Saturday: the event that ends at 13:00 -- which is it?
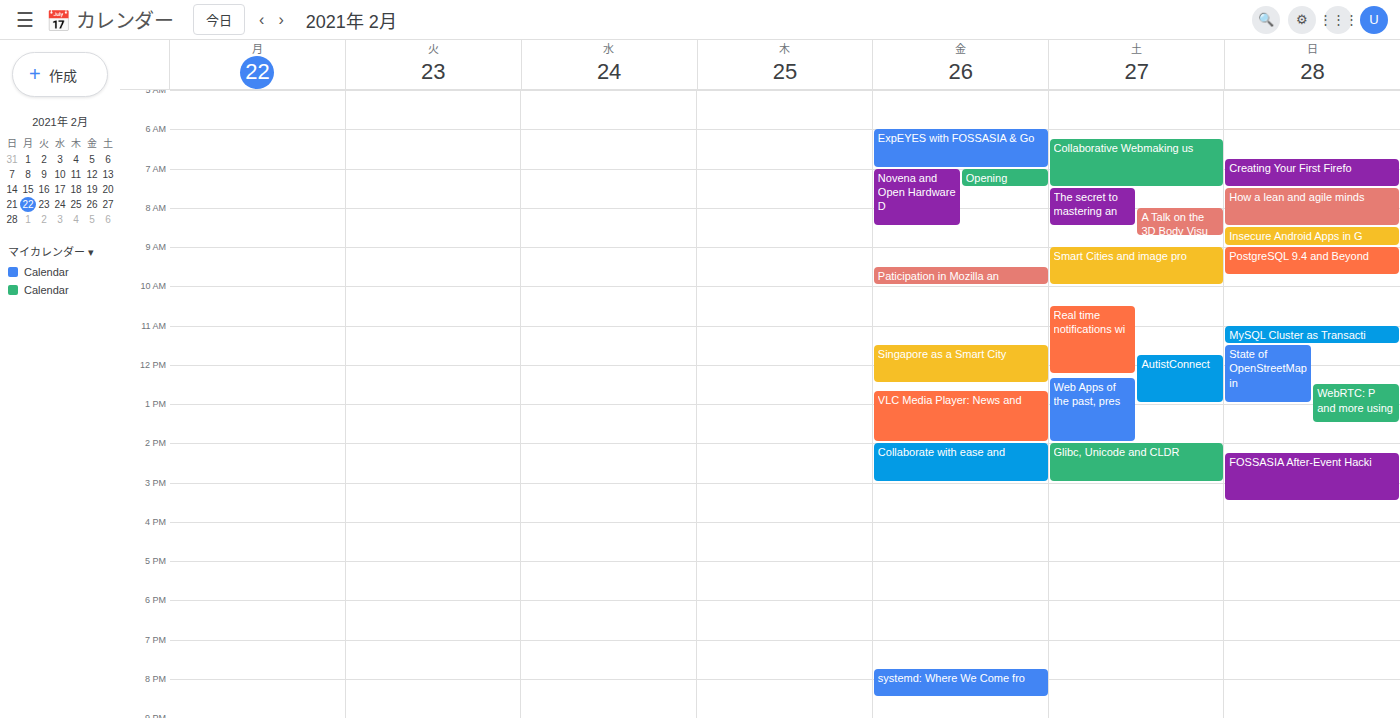
"AutistConnect"